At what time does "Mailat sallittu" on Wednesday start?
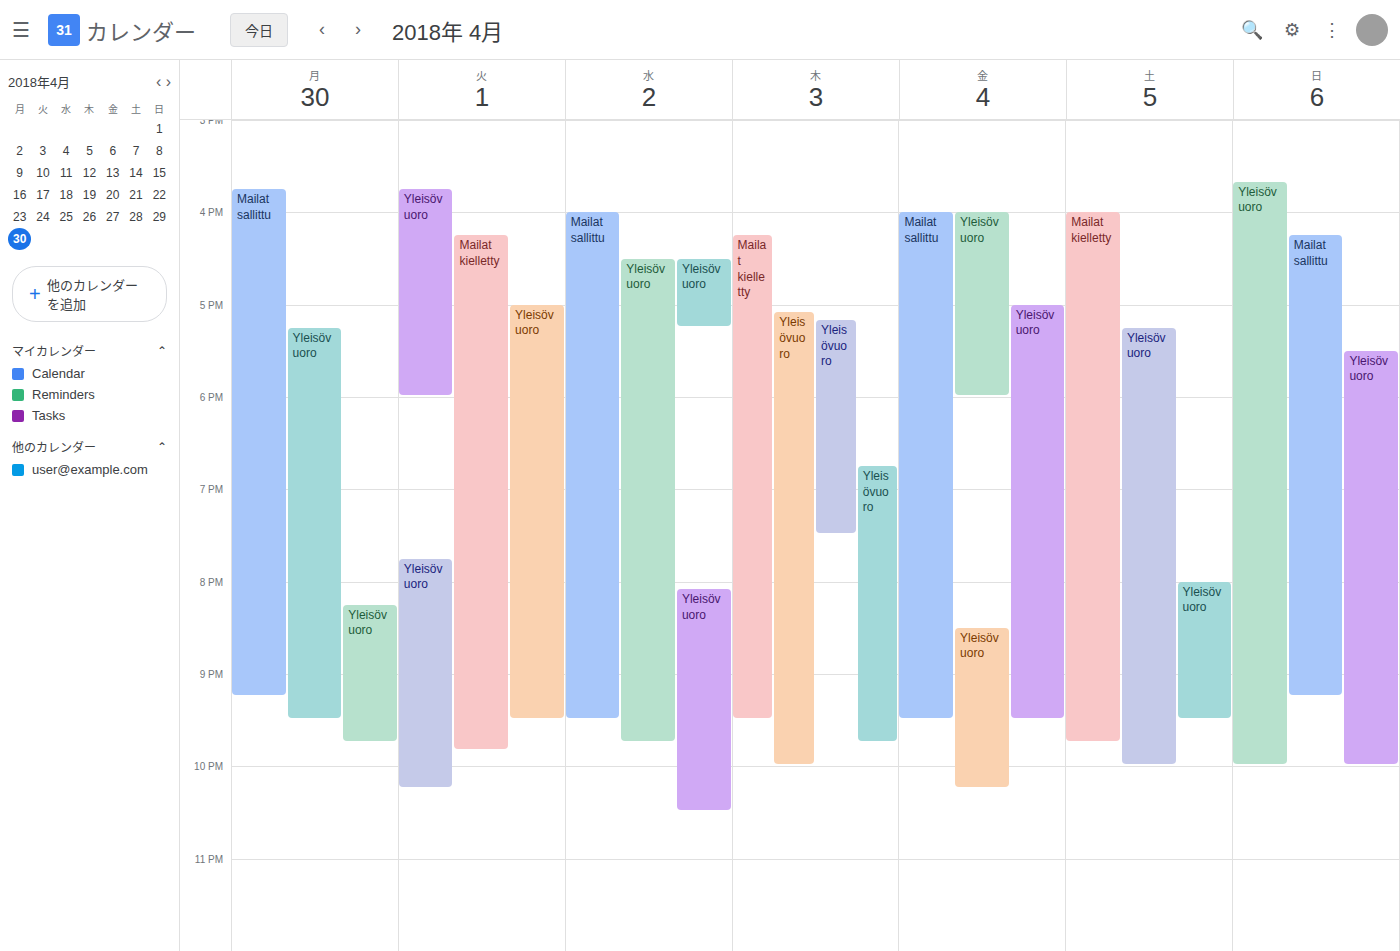
4:00 PM